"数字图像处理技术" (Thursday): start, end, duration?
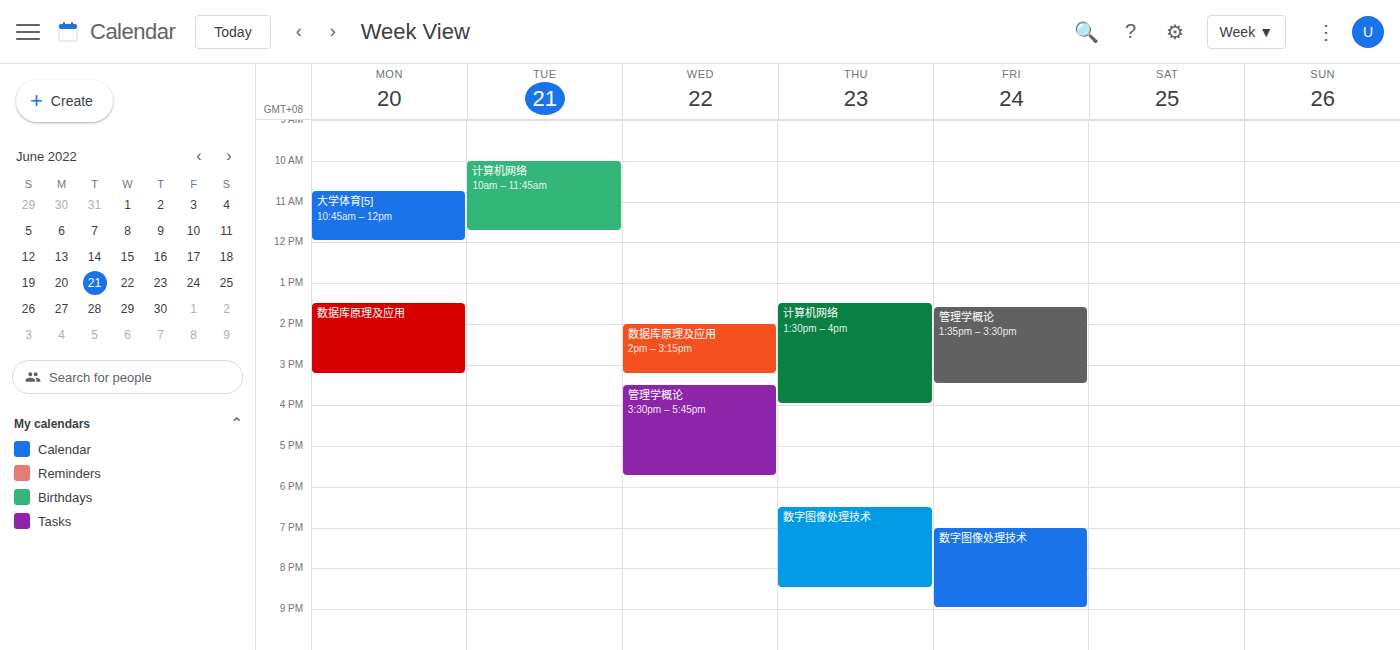
6:30 PM to 8:30 PM, 2 hours